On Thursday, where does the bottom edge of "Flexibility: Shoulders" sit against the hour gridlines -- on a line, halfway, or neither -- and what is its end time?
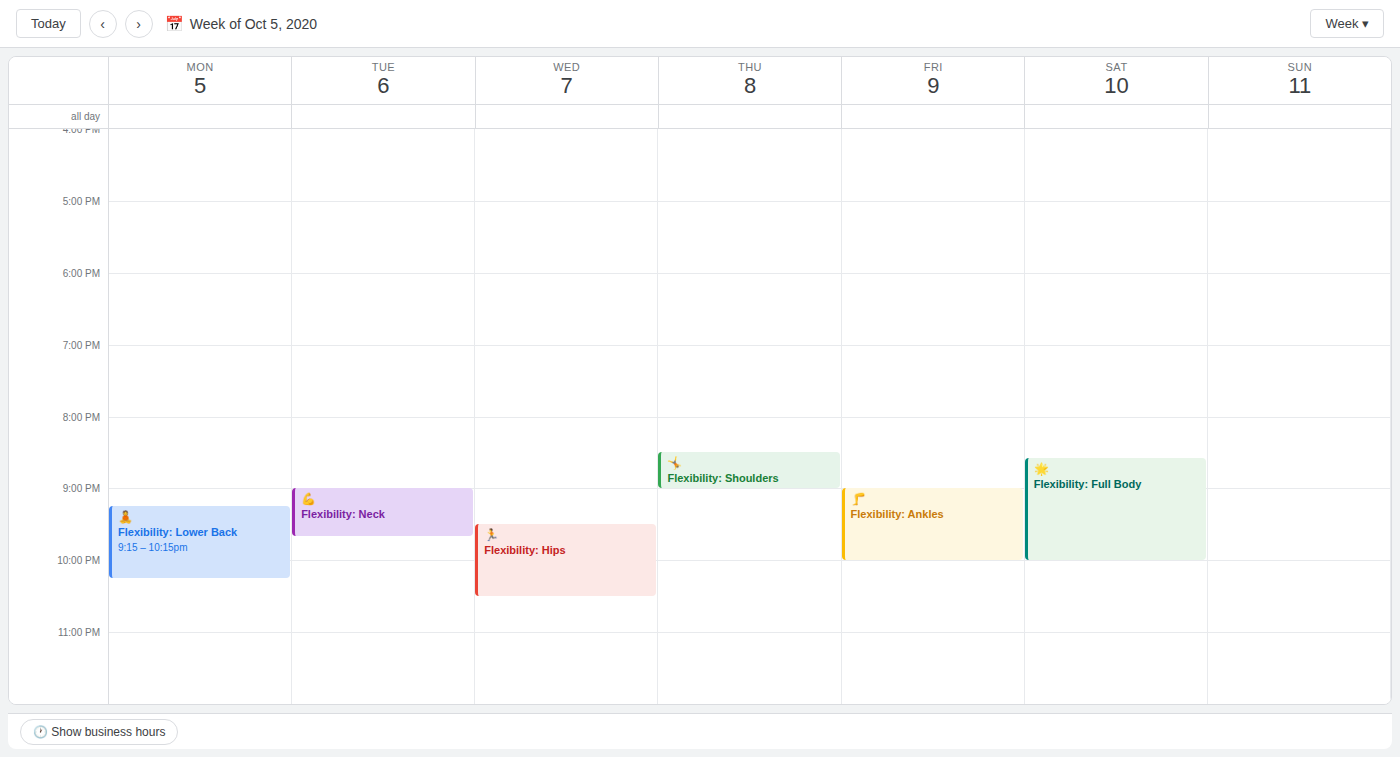
9:00 PM -- exactly on the 9 PM line.